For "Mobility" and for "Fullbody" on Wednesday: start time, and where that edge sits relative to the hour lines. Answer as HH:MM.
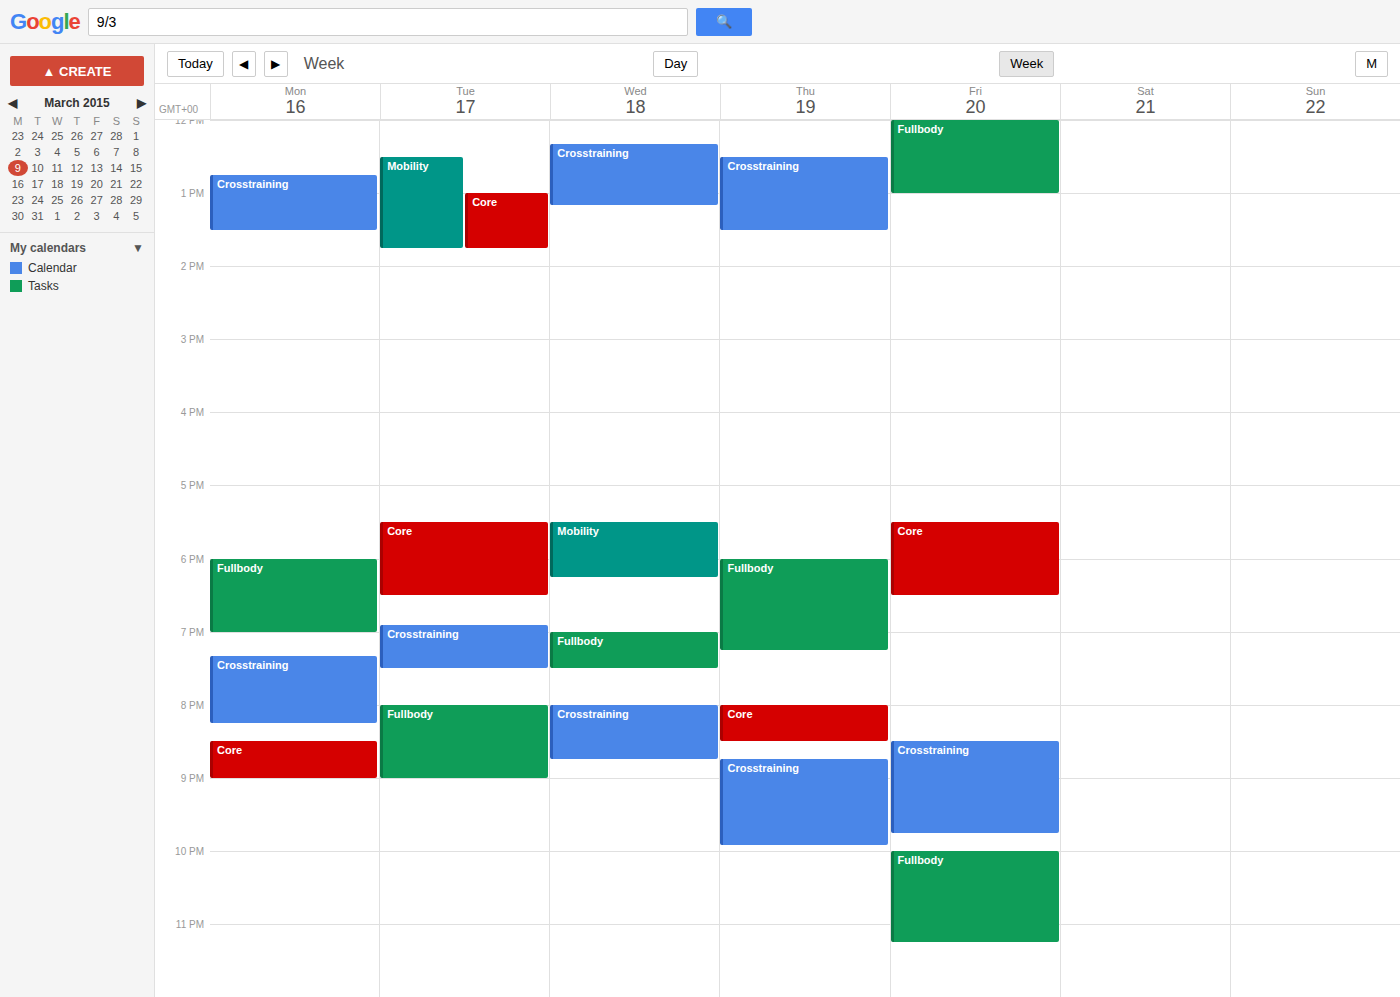
"Mobility": 17:30, halfway between the 17:00 and 18:00 lines. "Fullbody": 19:00, exactly on the 19:00 line.